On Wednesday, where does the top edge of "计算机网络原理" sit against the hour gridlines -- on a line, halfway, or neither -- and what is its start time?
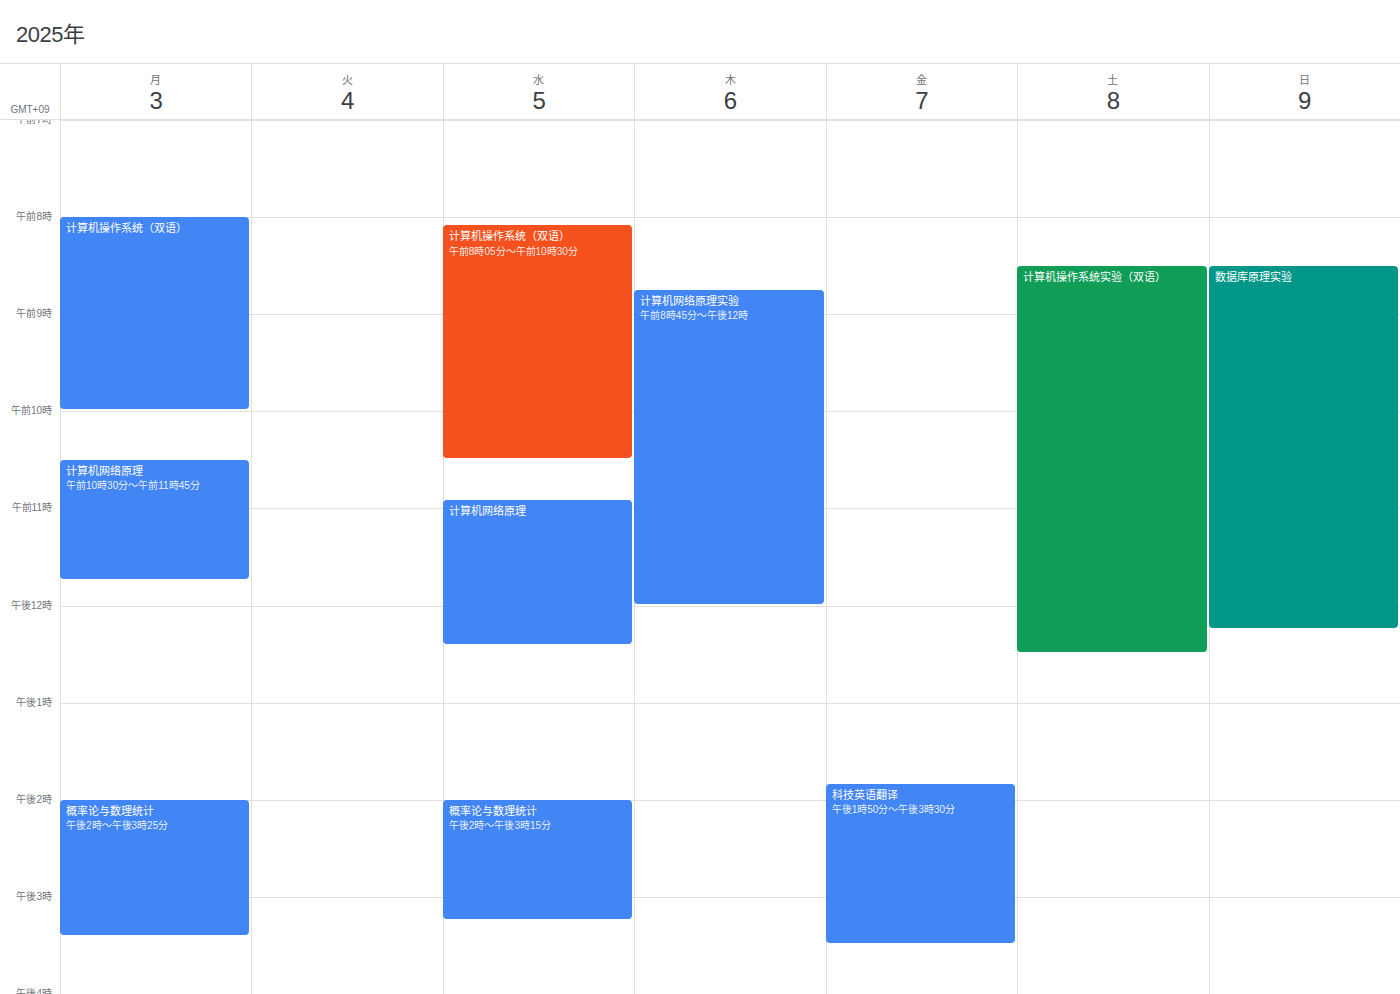
10:55 AM -- neither: 55 minutes below the 10 AM line and 5 minutes above the 11 AM line.